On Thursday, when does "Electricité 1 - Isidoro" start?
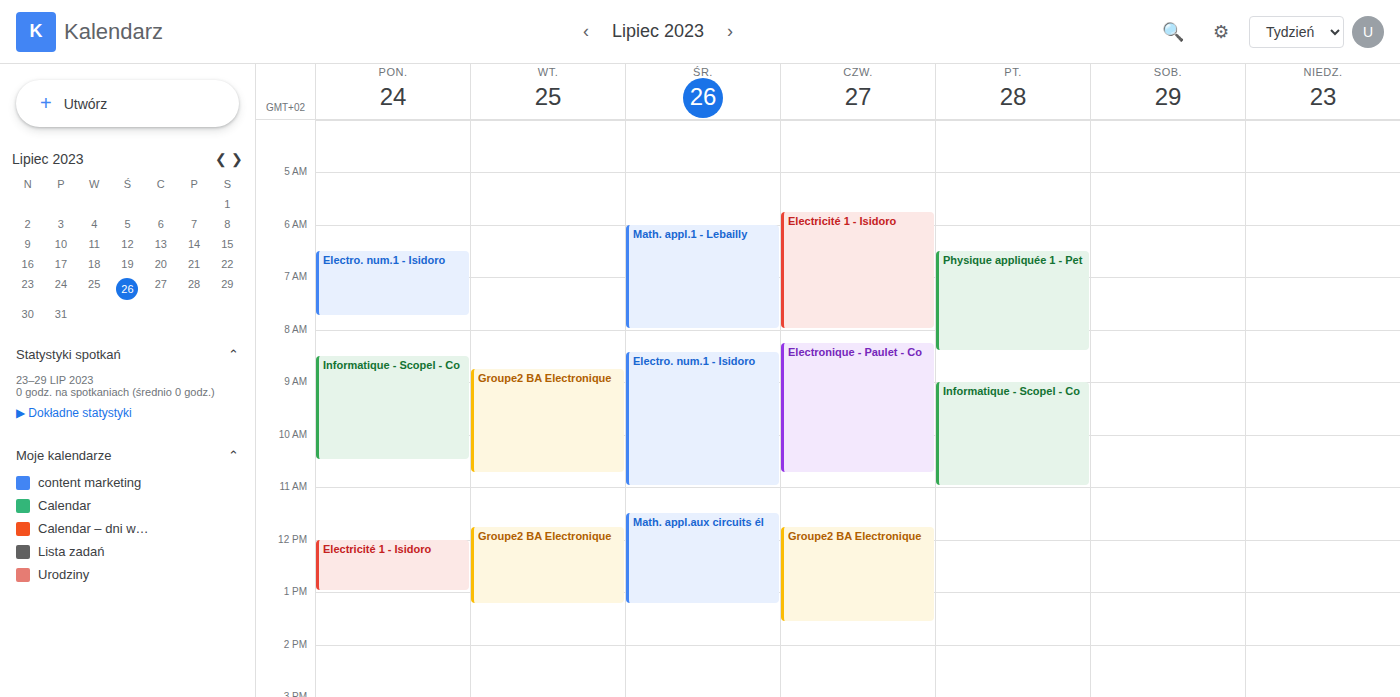
5:45 AM